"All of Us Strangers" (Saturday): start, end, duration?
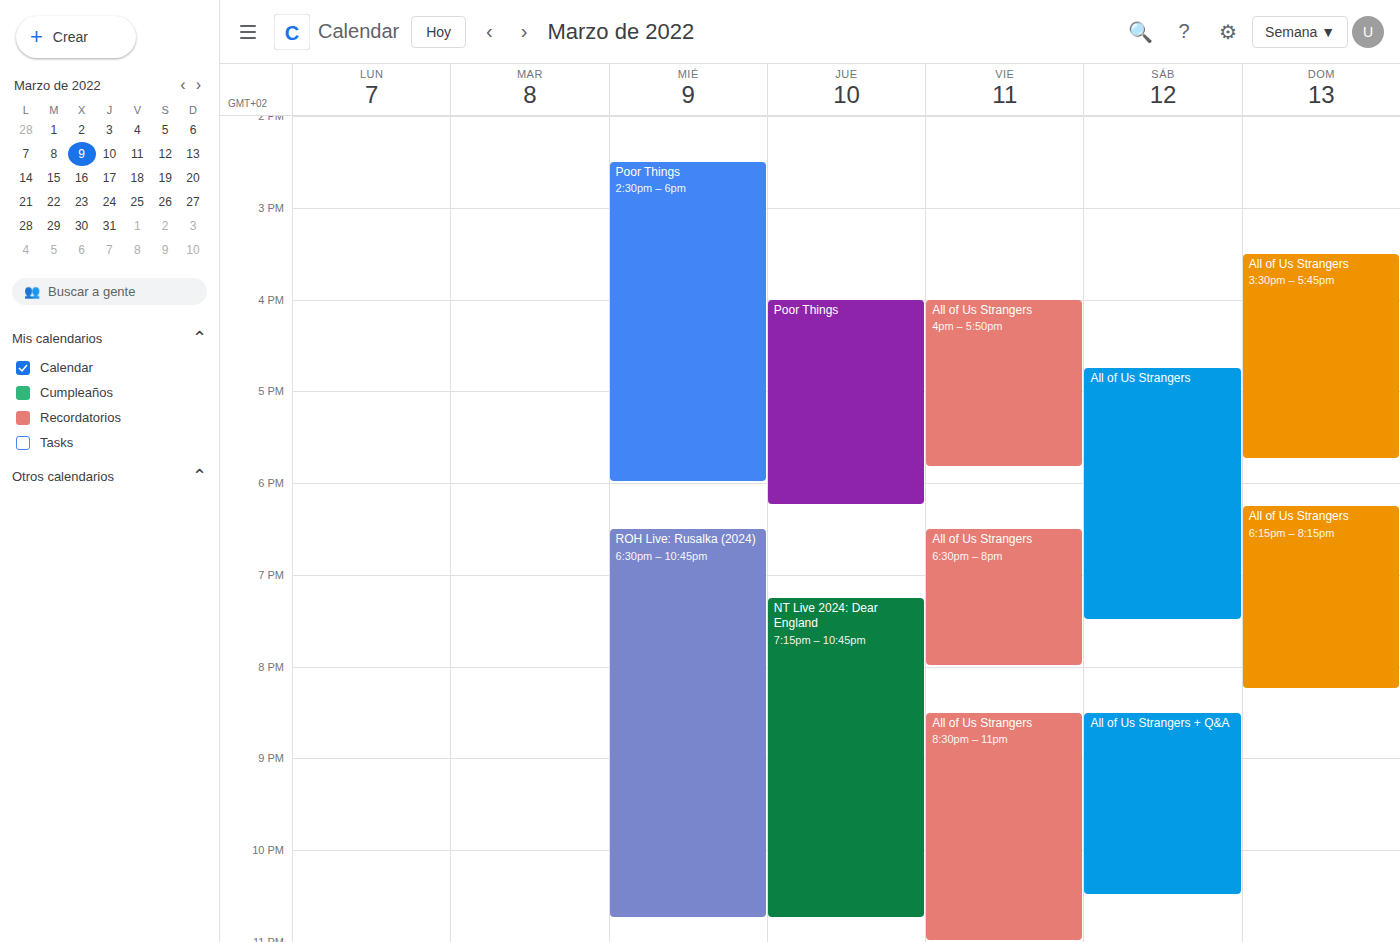
4:45 PM to 7:30 PM, 2 hours 45 minutes